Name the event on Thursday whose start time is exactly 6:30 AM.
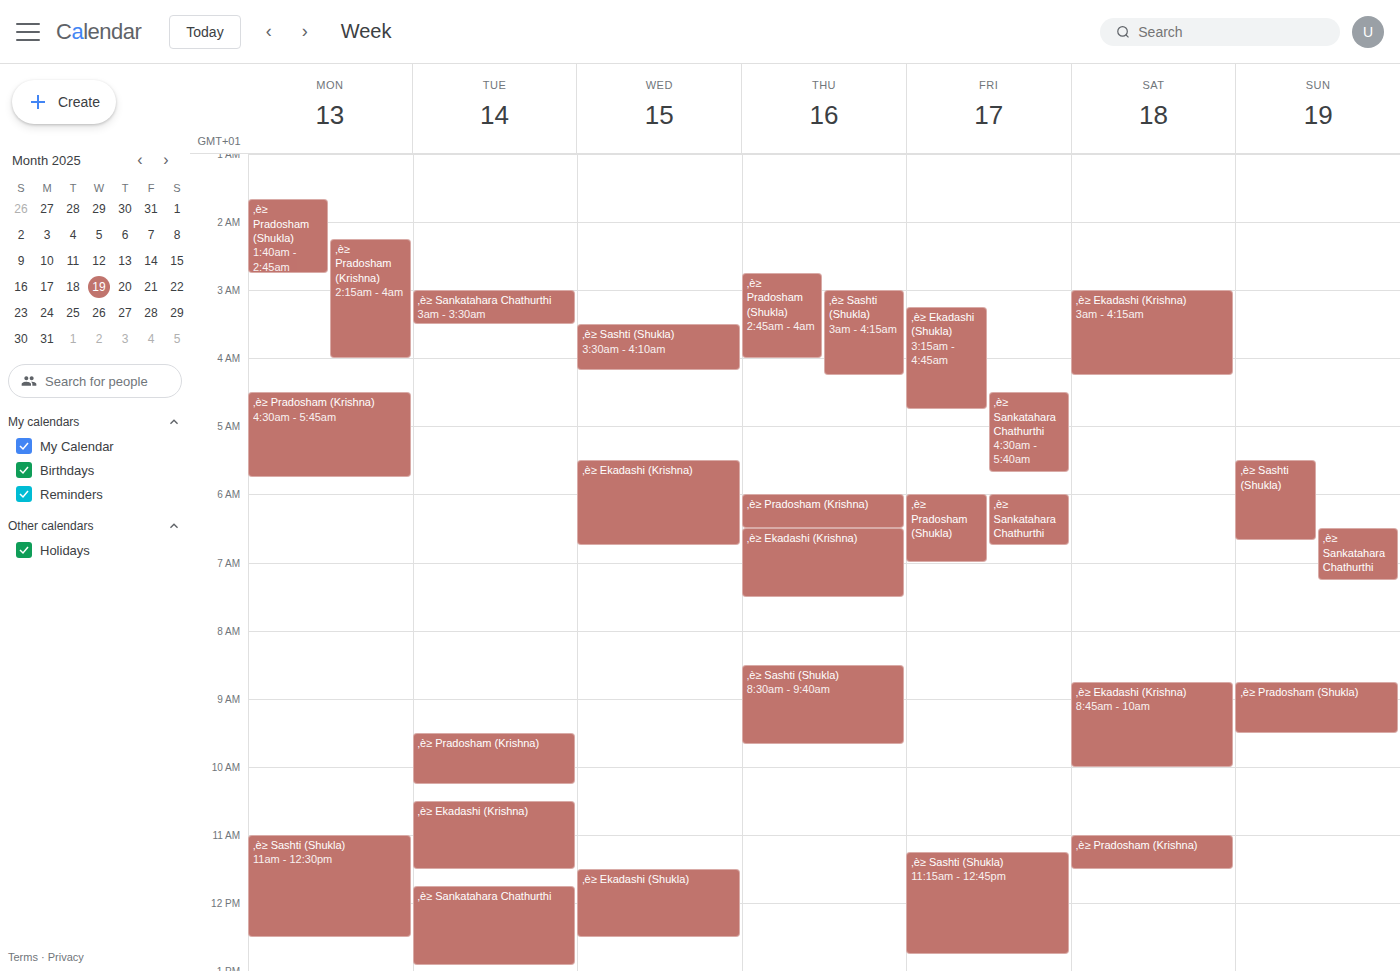
"‚è≥ Ekadashi (Krishna)"